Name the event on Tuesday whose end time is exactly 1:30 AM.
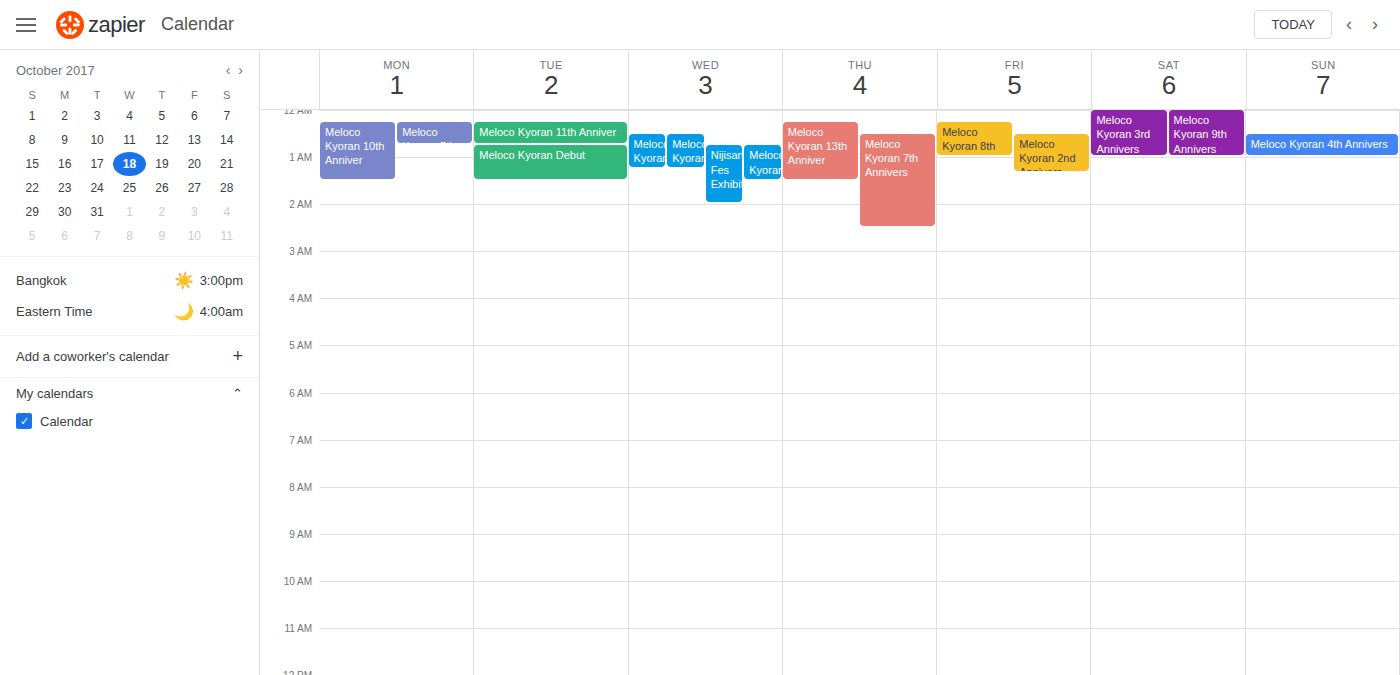
"Meloco Kyoran Debut"